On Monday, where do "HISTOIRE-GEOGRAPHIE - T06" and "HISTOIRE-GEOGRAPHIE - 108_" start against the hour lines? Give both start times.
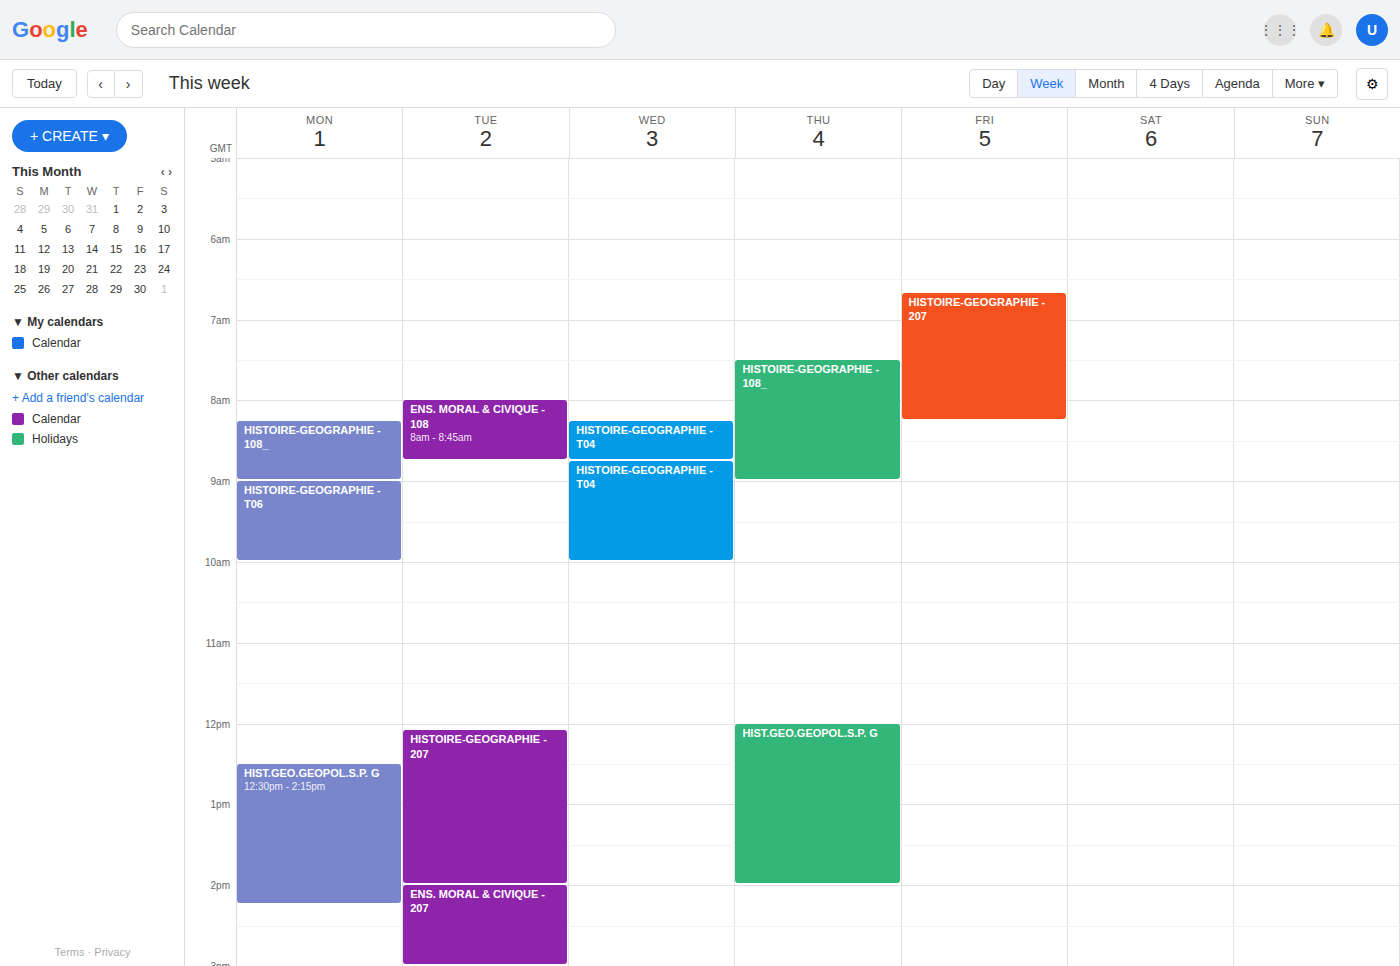
"HISTOIRE-GEOGRAPHIE - T06": 9:00 AM, exactly on the 9 AM line. "HISTOIRE-GEOGRAPHIE - 108_": 8:15 AM, neither: a quarter of the way from the 8 AM line to the 9 AM line.